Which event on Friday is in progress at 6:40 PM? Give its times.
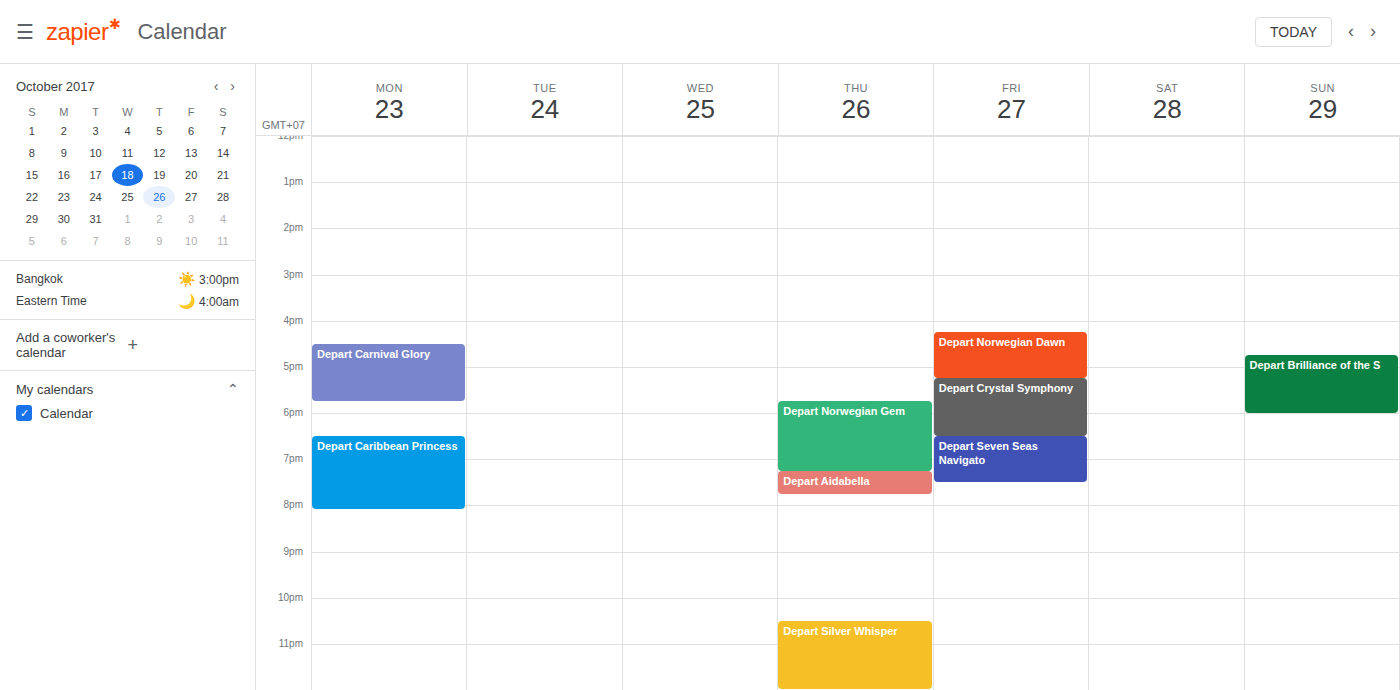
"Depart Seven Seas Navigato", 6:30 PM to 7:30 PM